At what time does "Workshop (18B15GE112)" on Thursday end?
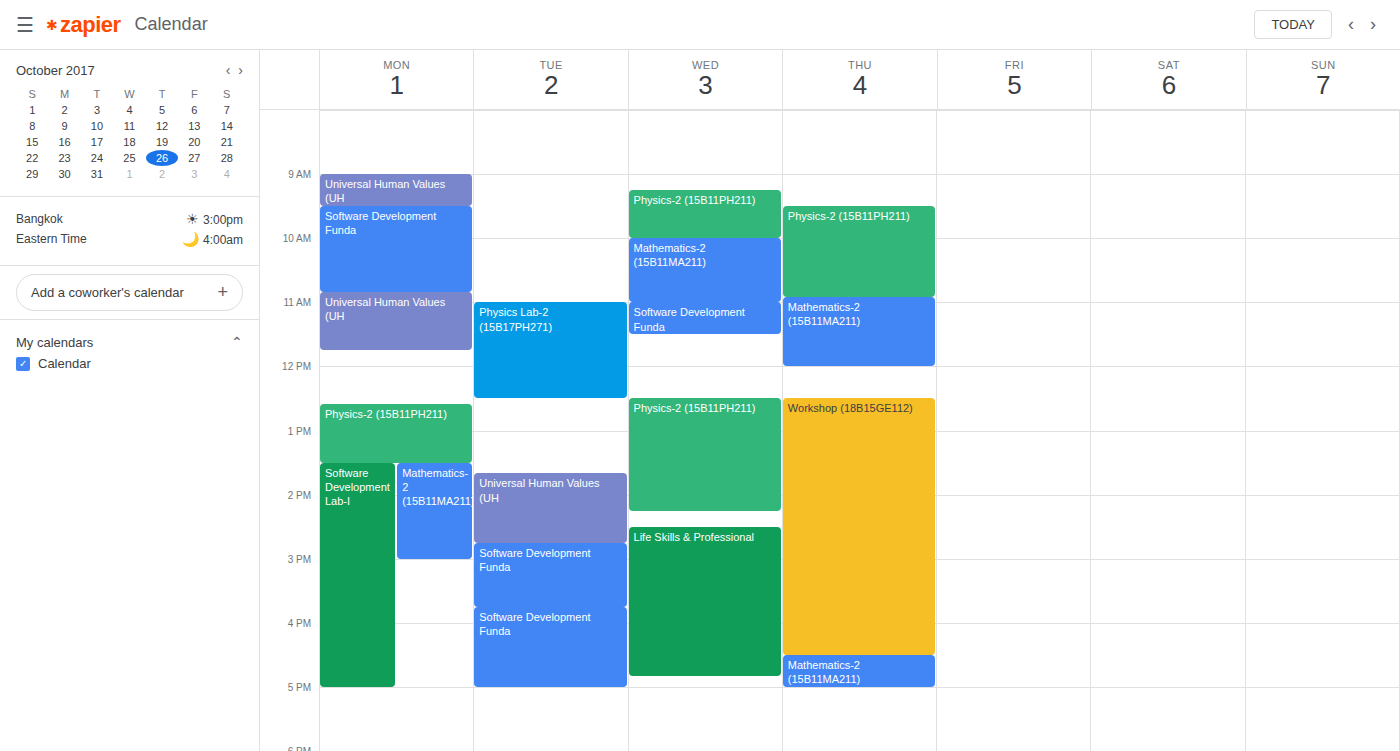
4:30 PM